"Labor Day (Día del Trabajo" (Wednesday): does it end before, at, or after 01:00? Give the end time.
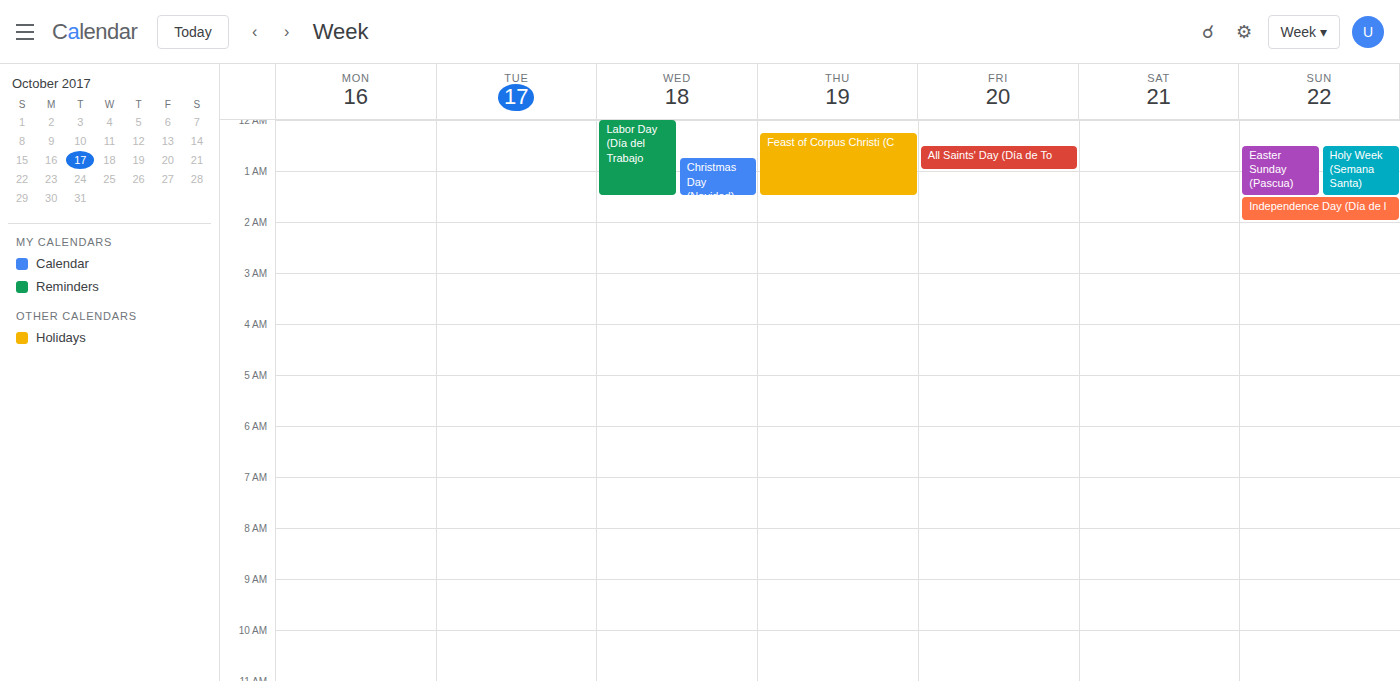
01:30 -- after 01:00, 30 minutes below the 01:00 line.